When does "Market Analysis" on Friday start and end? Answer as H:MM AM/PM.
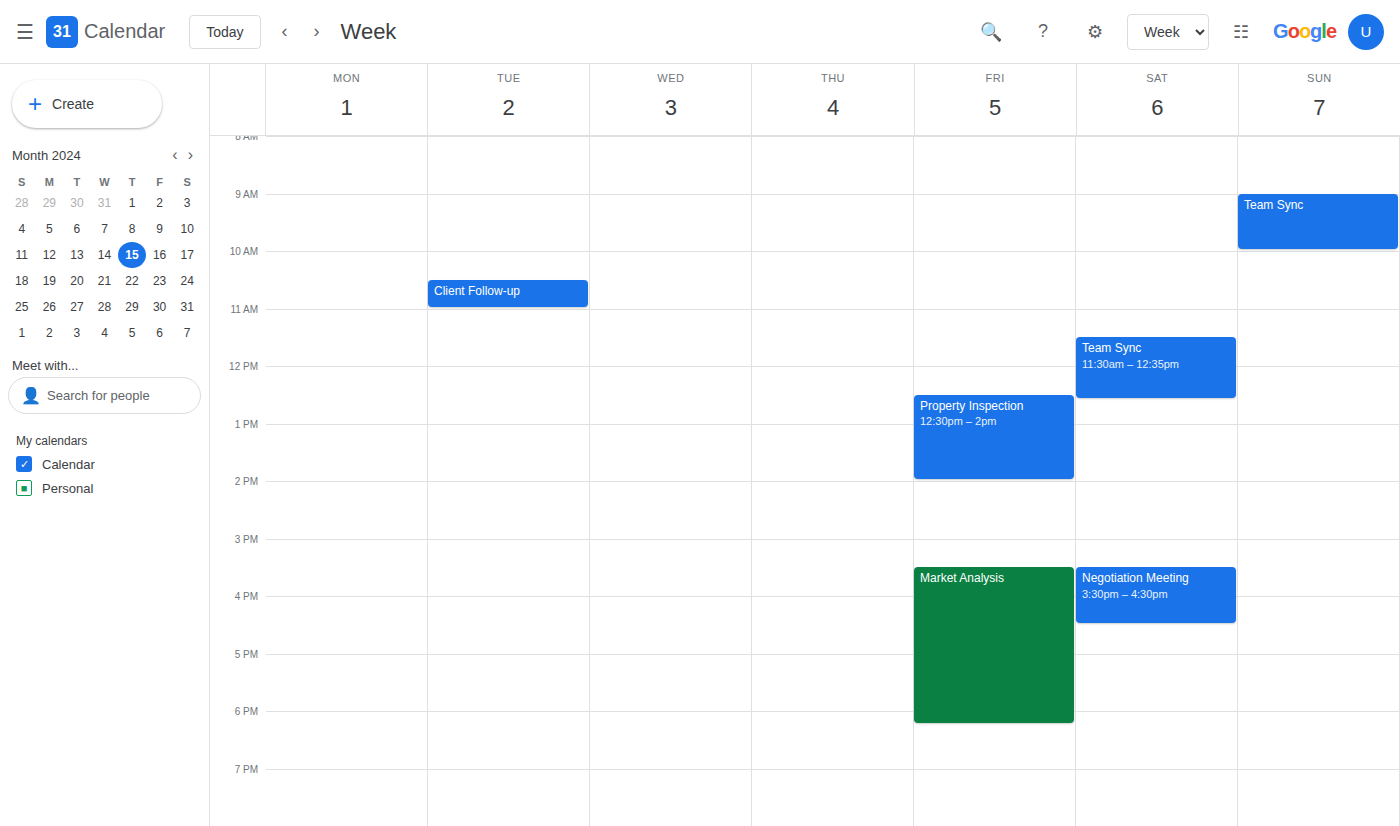
3:30 PM to 6:15 PM